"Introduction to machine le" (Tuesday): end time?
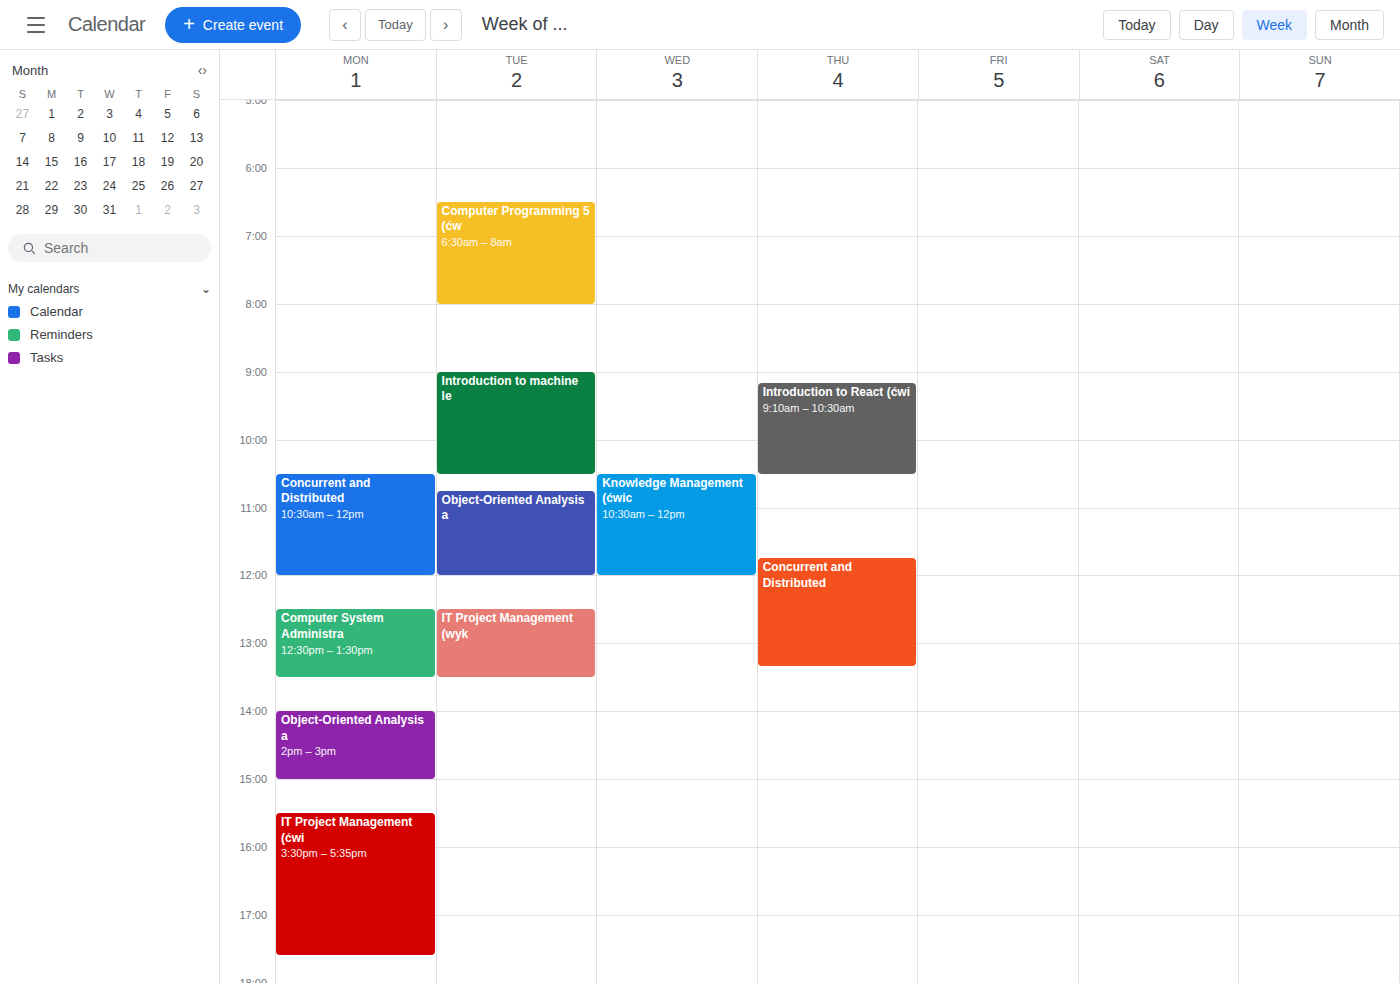
10:30 AM